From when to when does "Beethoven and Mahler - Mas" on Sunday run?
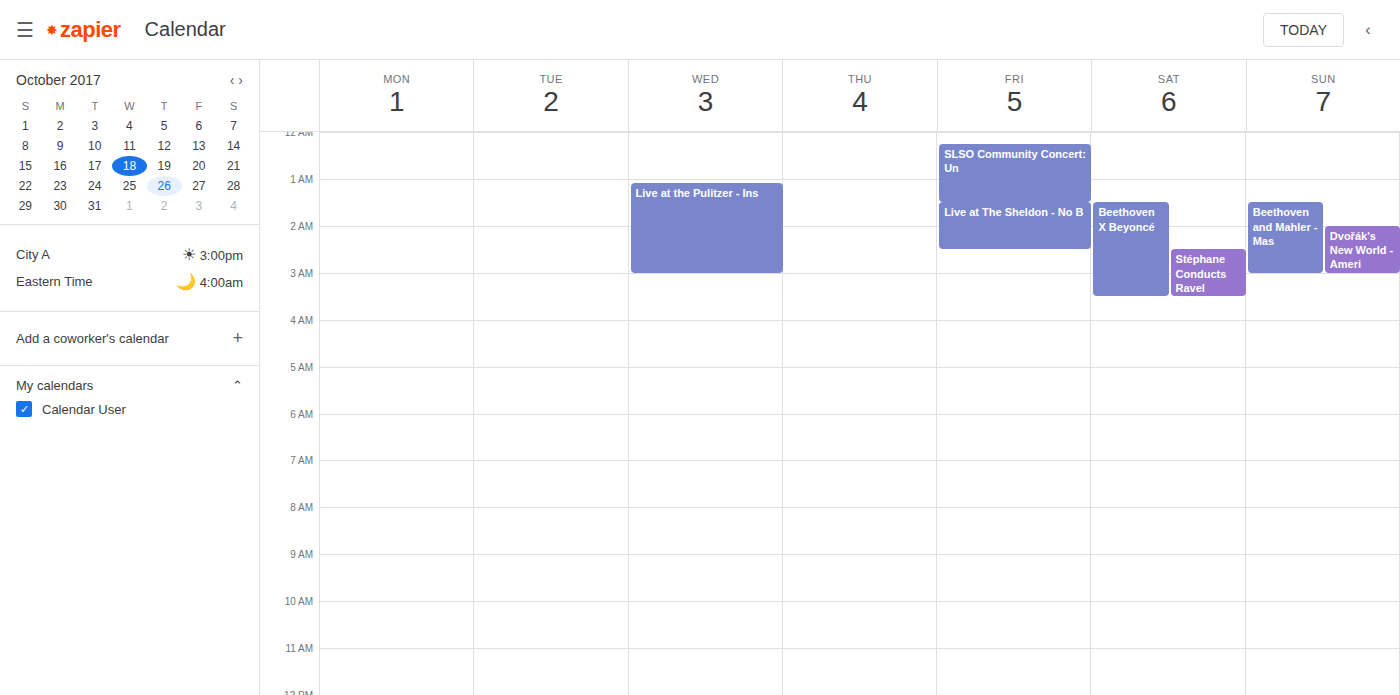
1:30 AM to 3:00 AM